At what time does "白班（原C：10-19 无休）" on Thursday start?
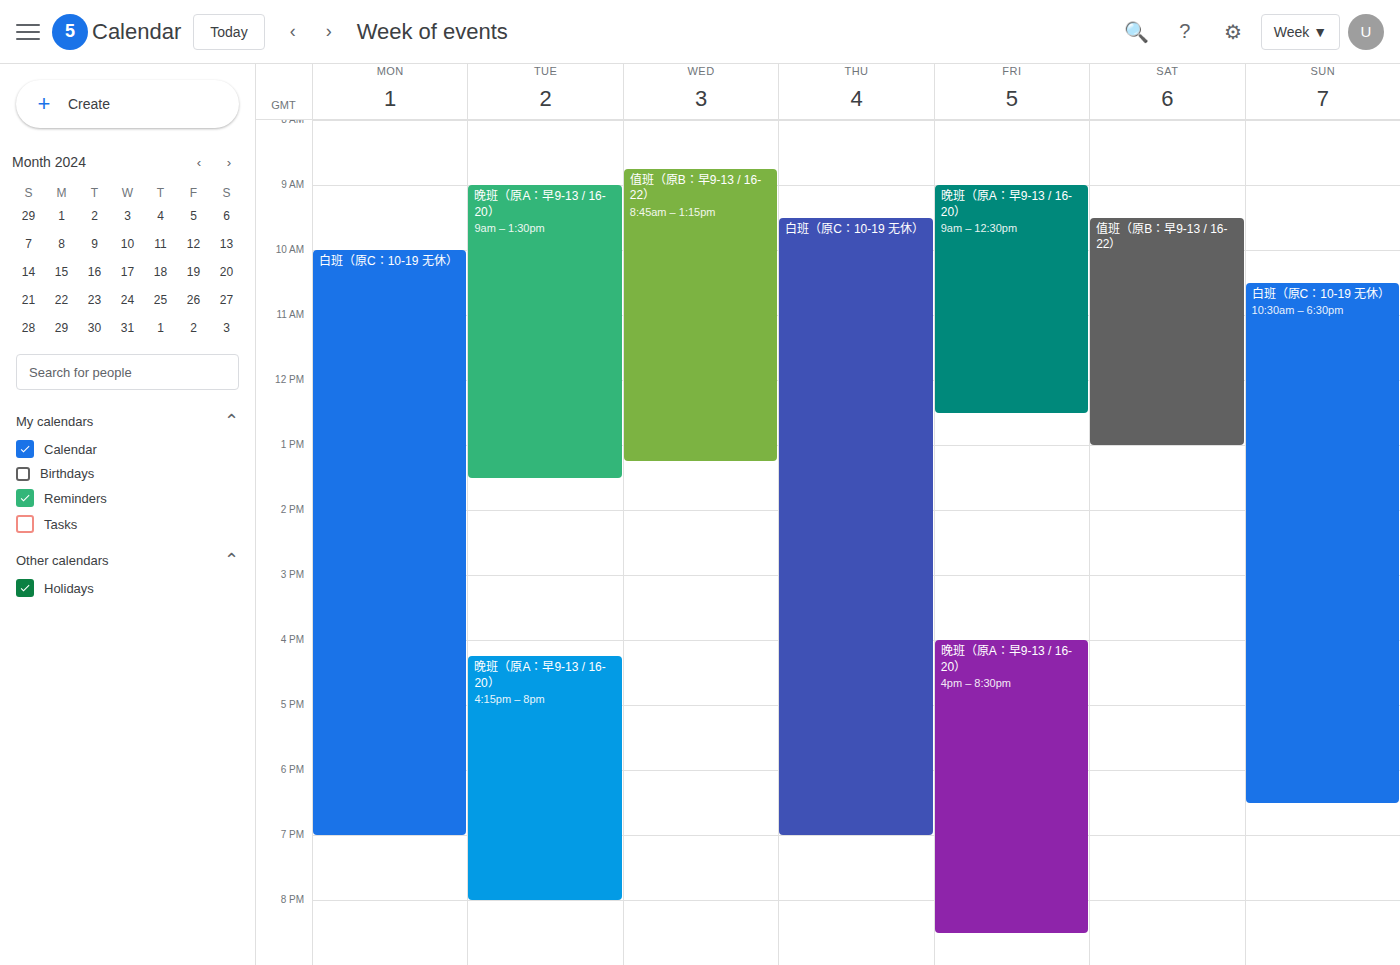
9:30 AM